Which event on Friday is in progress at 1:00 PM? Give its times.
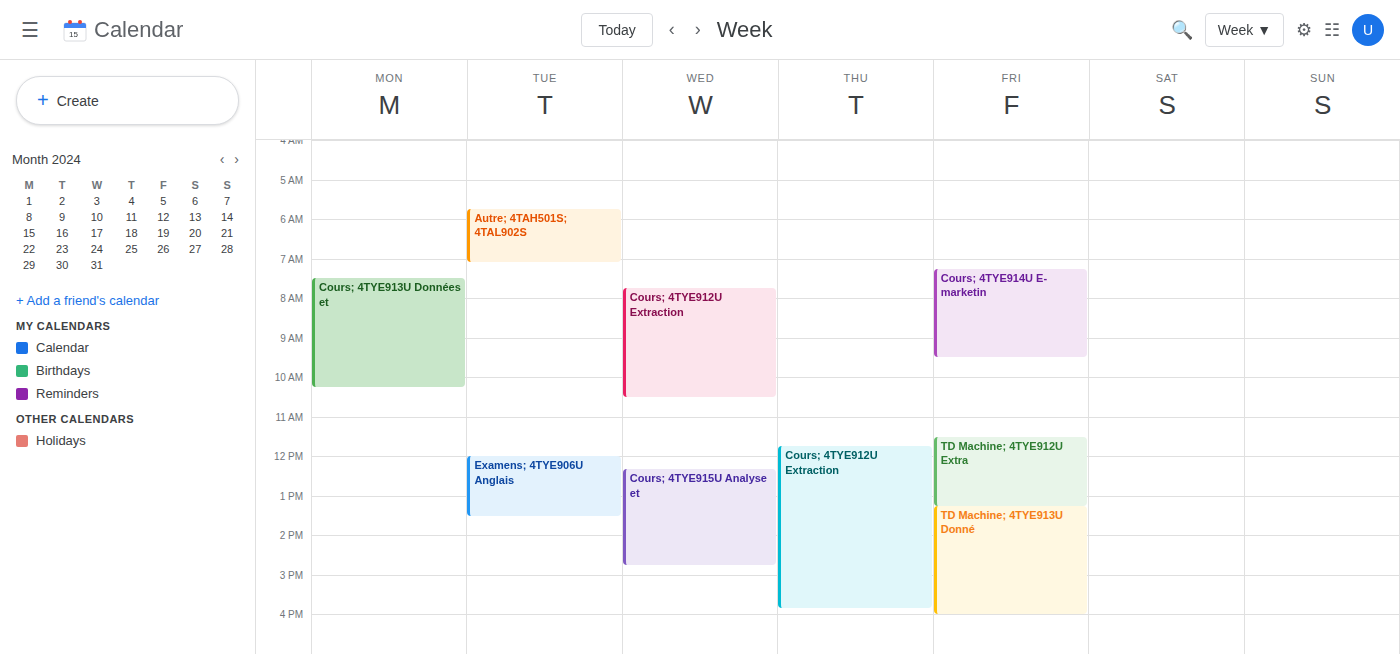
"TD Machine; 4TYE912U Extra", 11:30 AM to 1:15 PM